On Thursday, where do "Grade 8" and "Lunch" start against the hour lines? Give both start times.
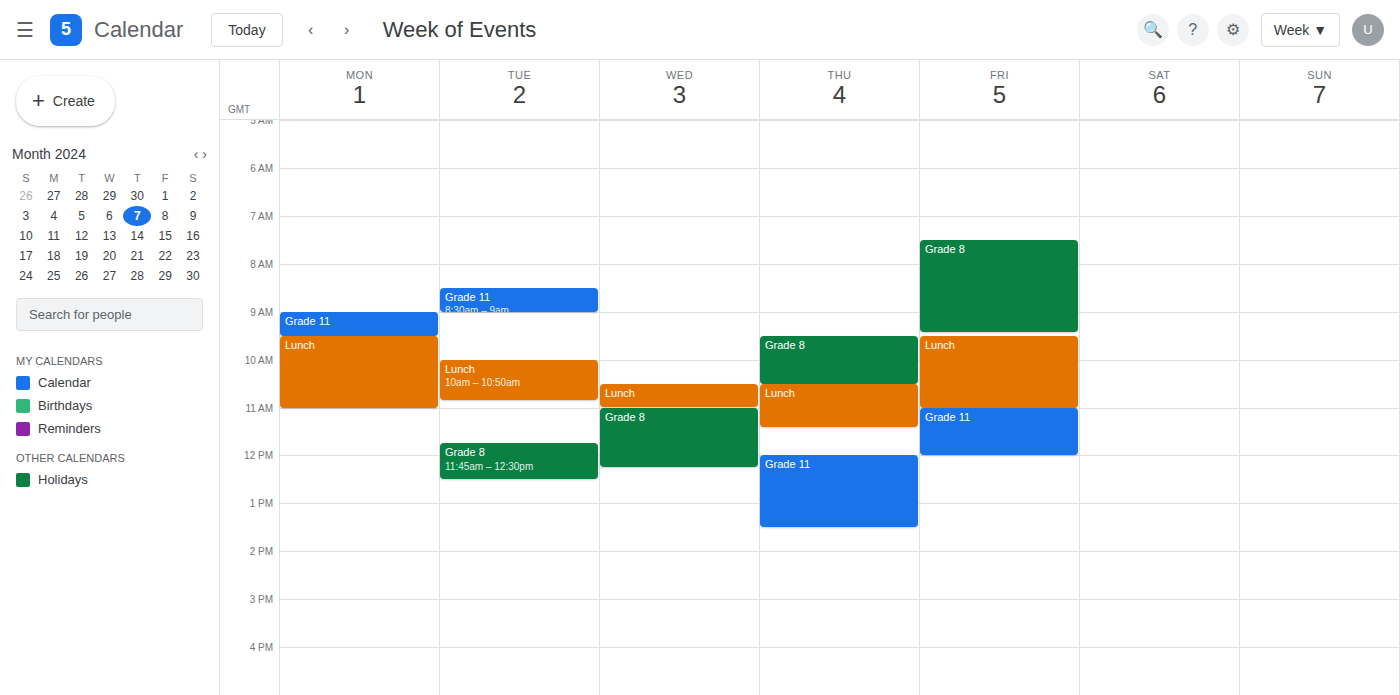
"Grade 8": 9:30 AM, halfway between the 9 AM and 10 AM lines. "Lunch": 10:30 AM, halfway between the 10 AM and 11 AM lines.